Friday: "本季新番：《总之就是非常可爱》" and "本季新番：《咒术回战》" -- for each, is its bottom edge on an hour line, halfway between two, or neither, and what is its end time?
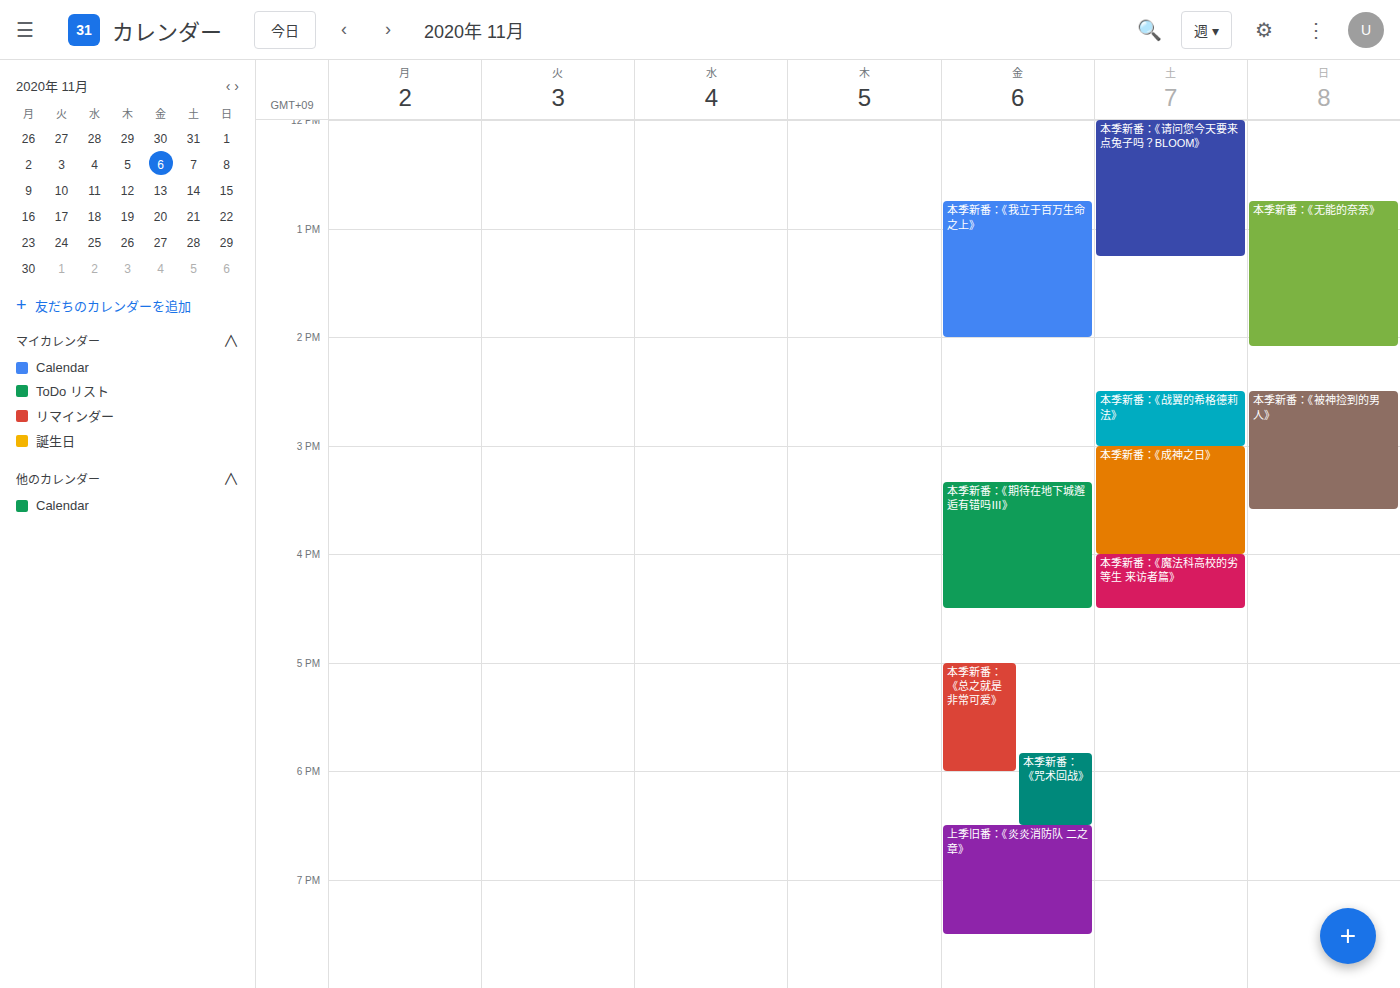
"本季新番：《总之就是非常可爱》": 6:00 PM, exactly on the 6 PM line. "本季新番：《咒术回战》": 6:30 PM, halfway between the 6 PM and 7 PM lines.